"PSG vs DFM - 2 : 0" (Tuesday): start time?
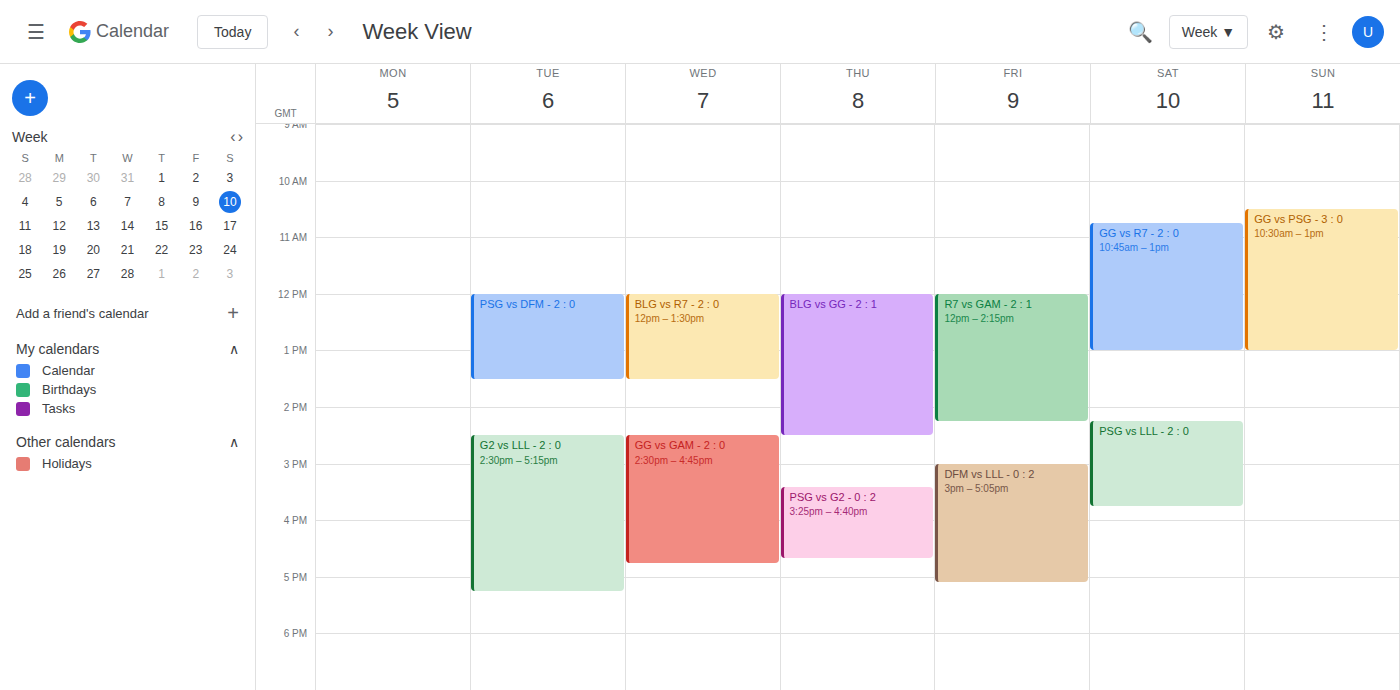
12:00 PM